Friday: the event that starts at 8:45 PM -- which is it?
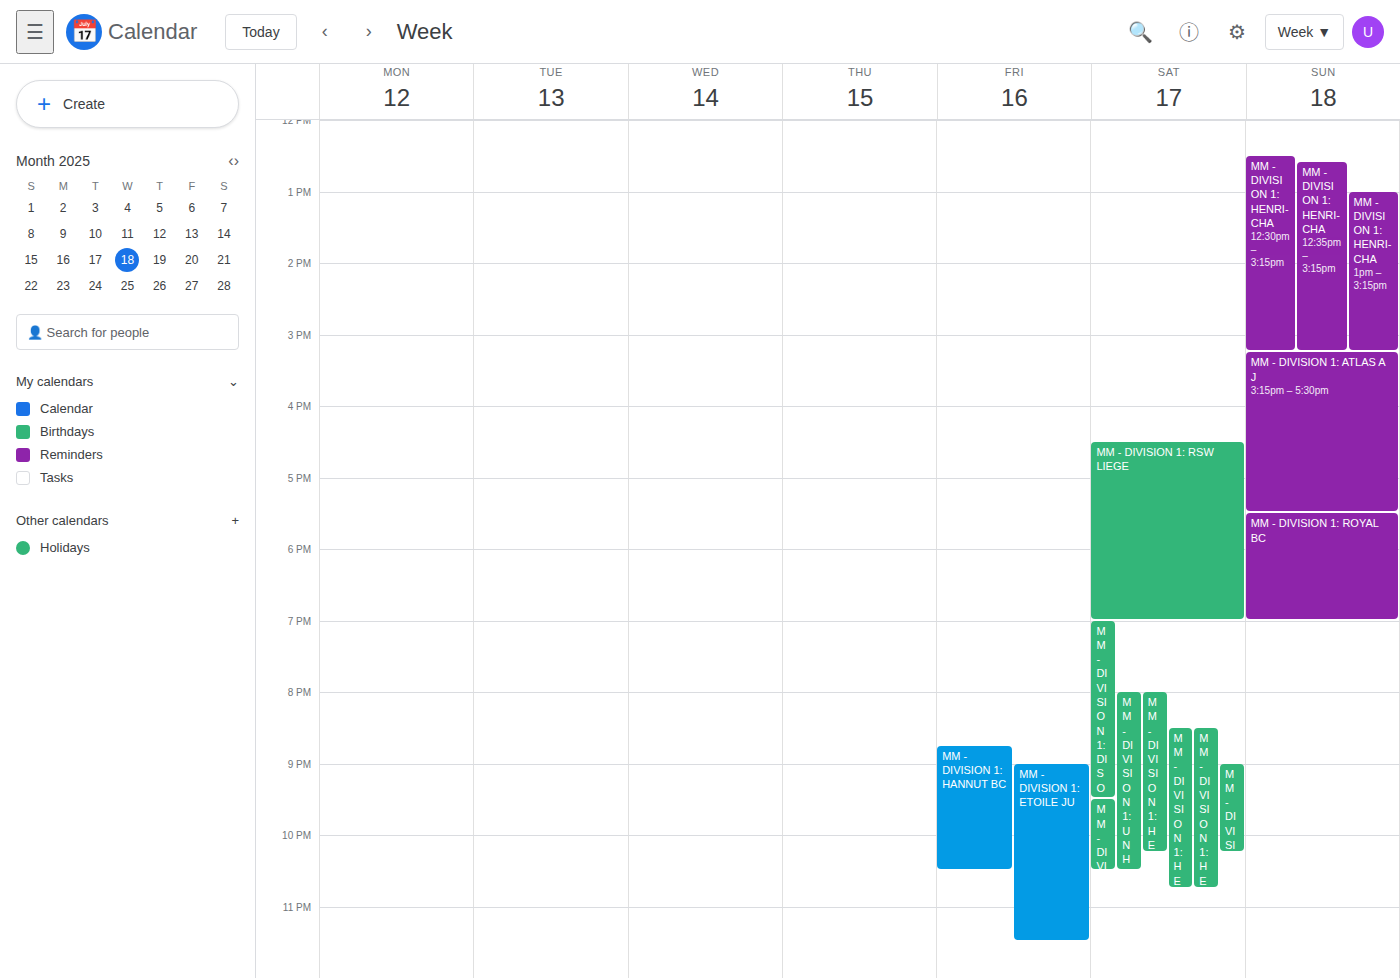
"MM - DIVISION 1: HANNUT BC"